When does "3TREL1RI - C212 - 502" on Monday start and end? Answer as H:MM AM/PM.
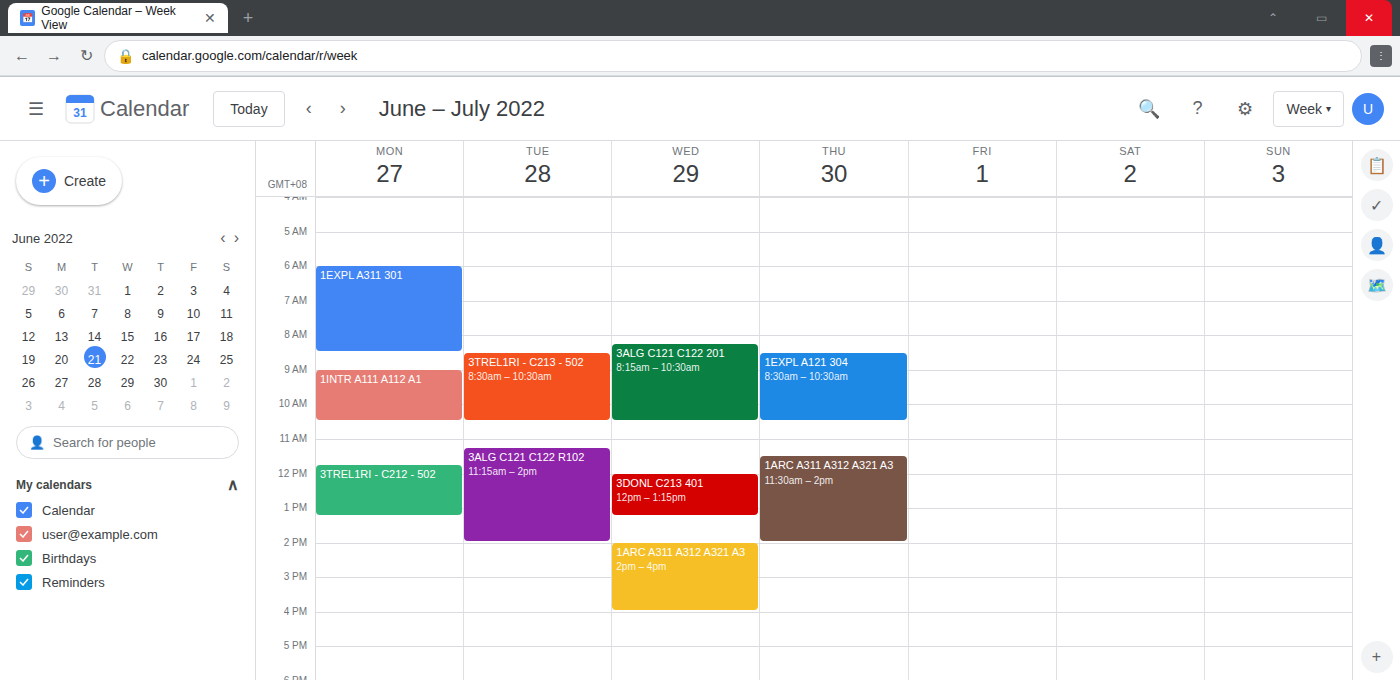
11:45 AM to 1:15 PM